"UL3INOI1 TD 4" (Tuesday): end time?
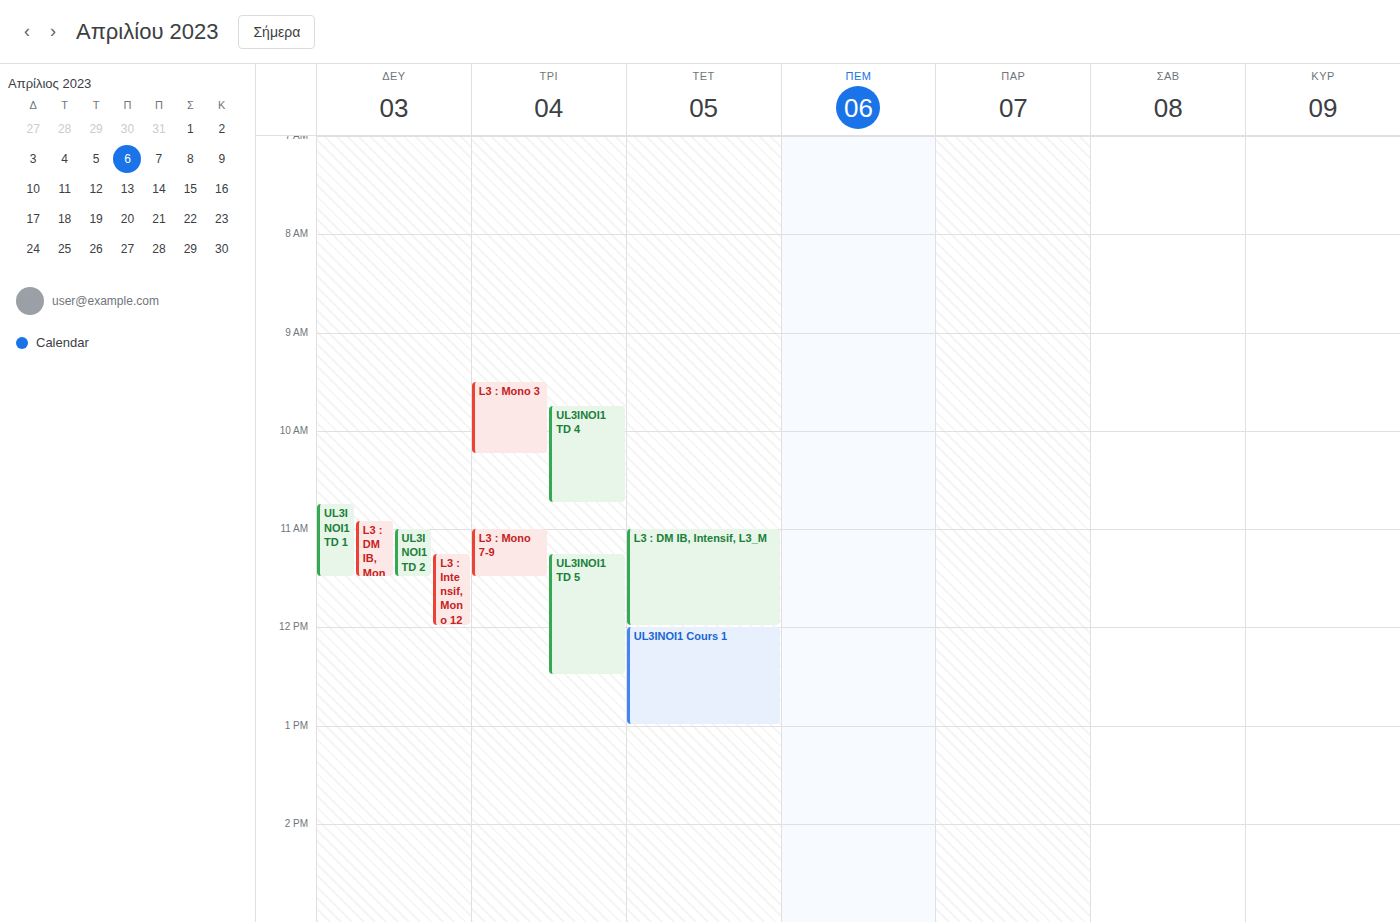
10:45 AM